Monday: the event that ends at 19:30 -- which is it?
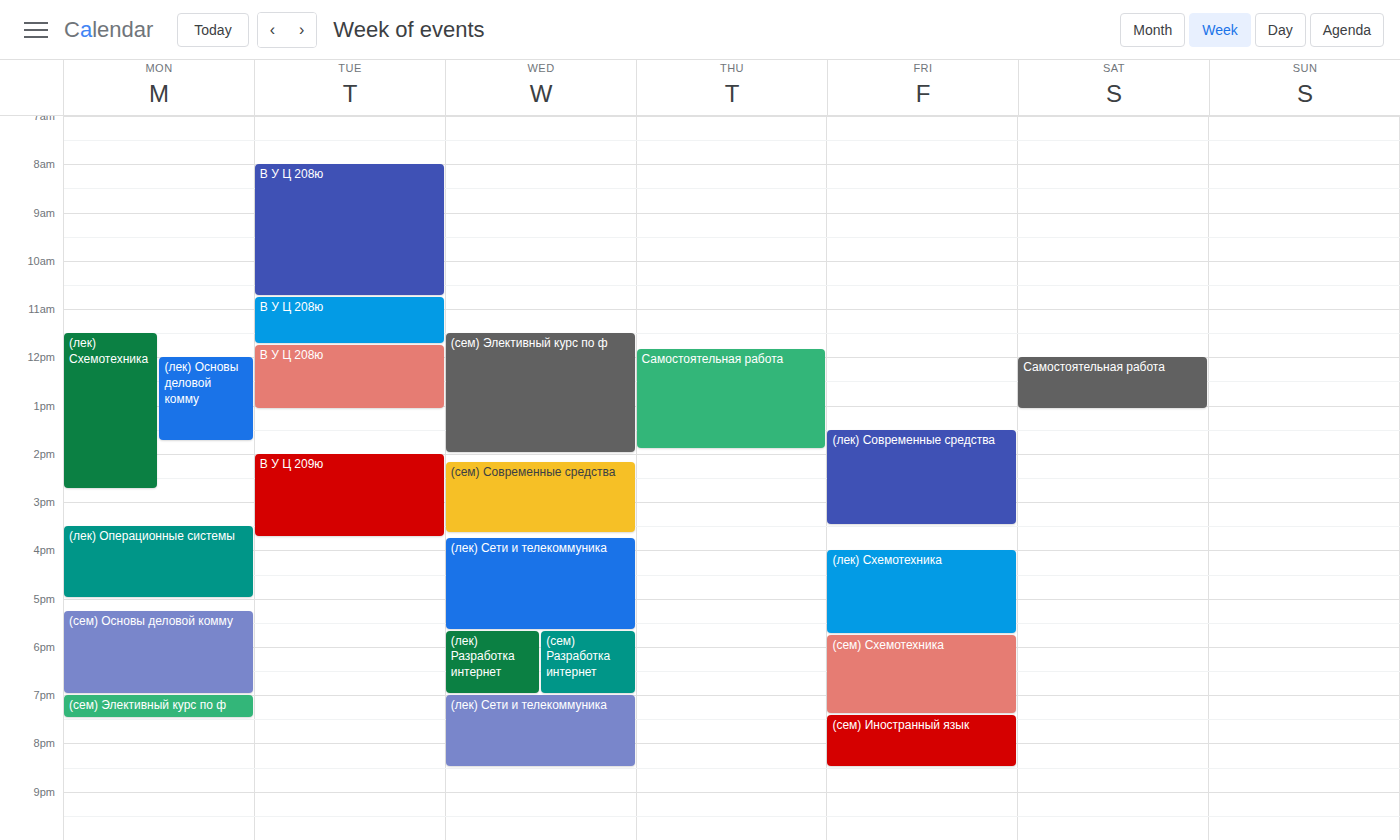
"(сем) Элективный курс по ф"